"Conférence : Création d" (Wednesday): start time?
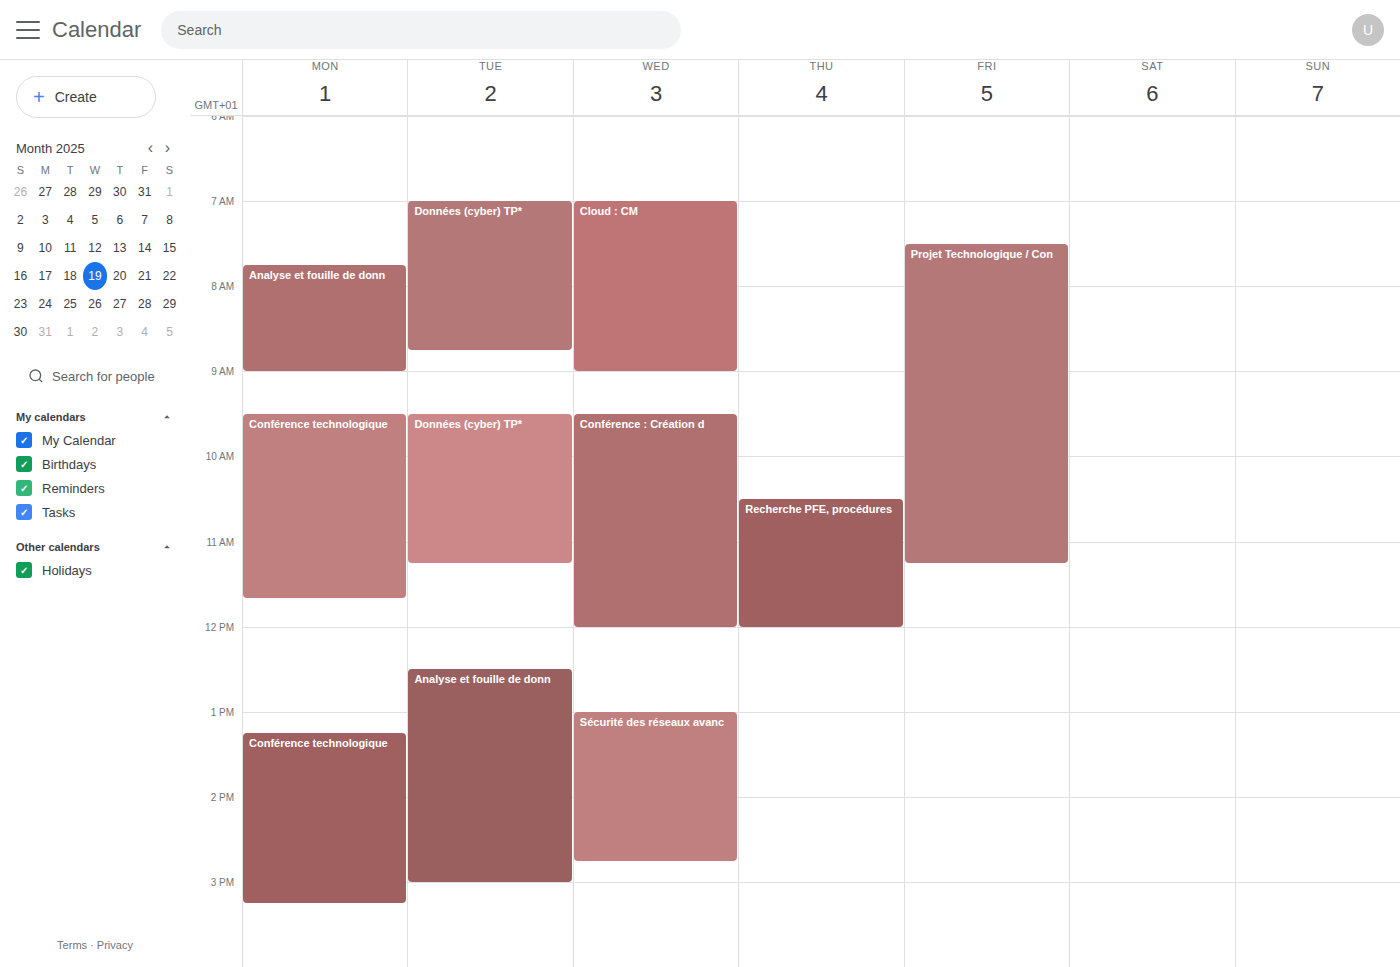
9:30 AM